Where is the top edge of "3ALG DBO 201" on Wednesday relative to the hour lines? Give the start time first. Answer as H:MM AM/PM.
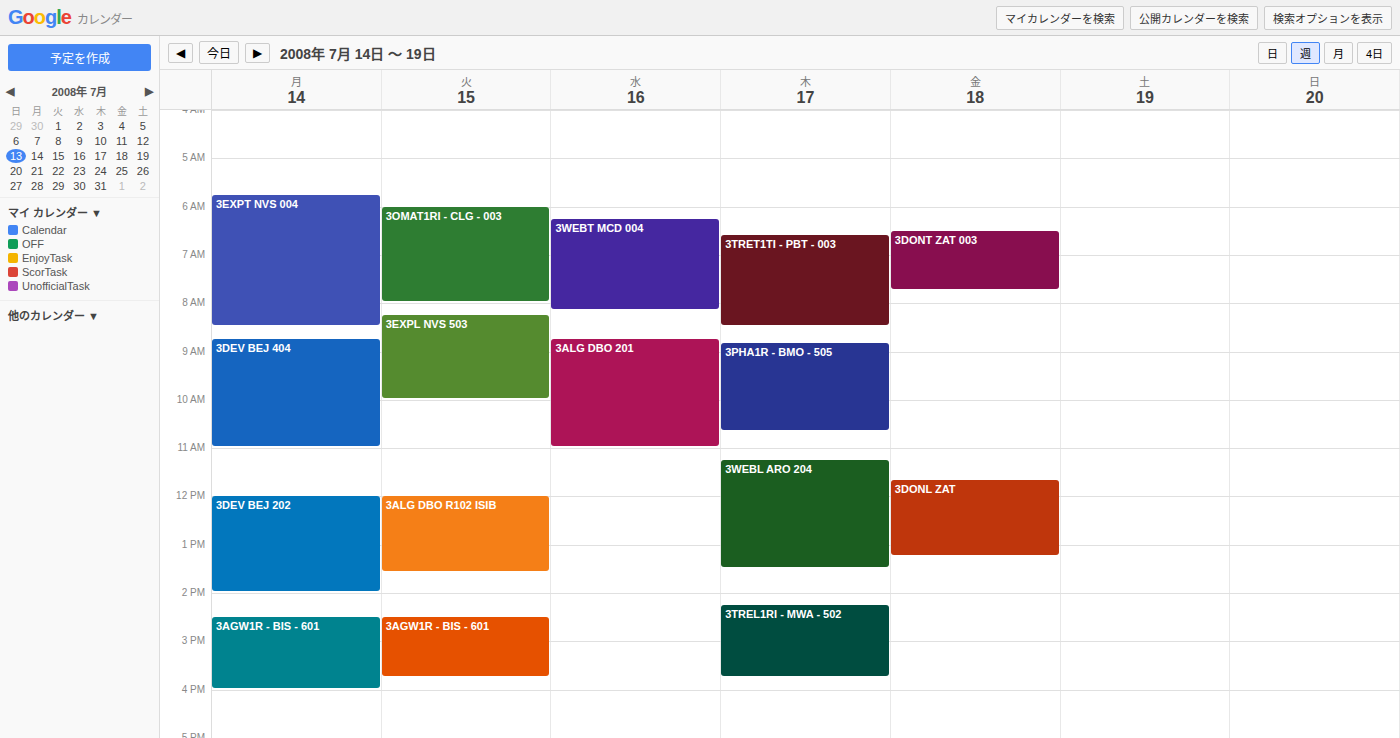
8:45 AM -- neither: three quarters of the way from the 8 AM line to the 9 AM line.